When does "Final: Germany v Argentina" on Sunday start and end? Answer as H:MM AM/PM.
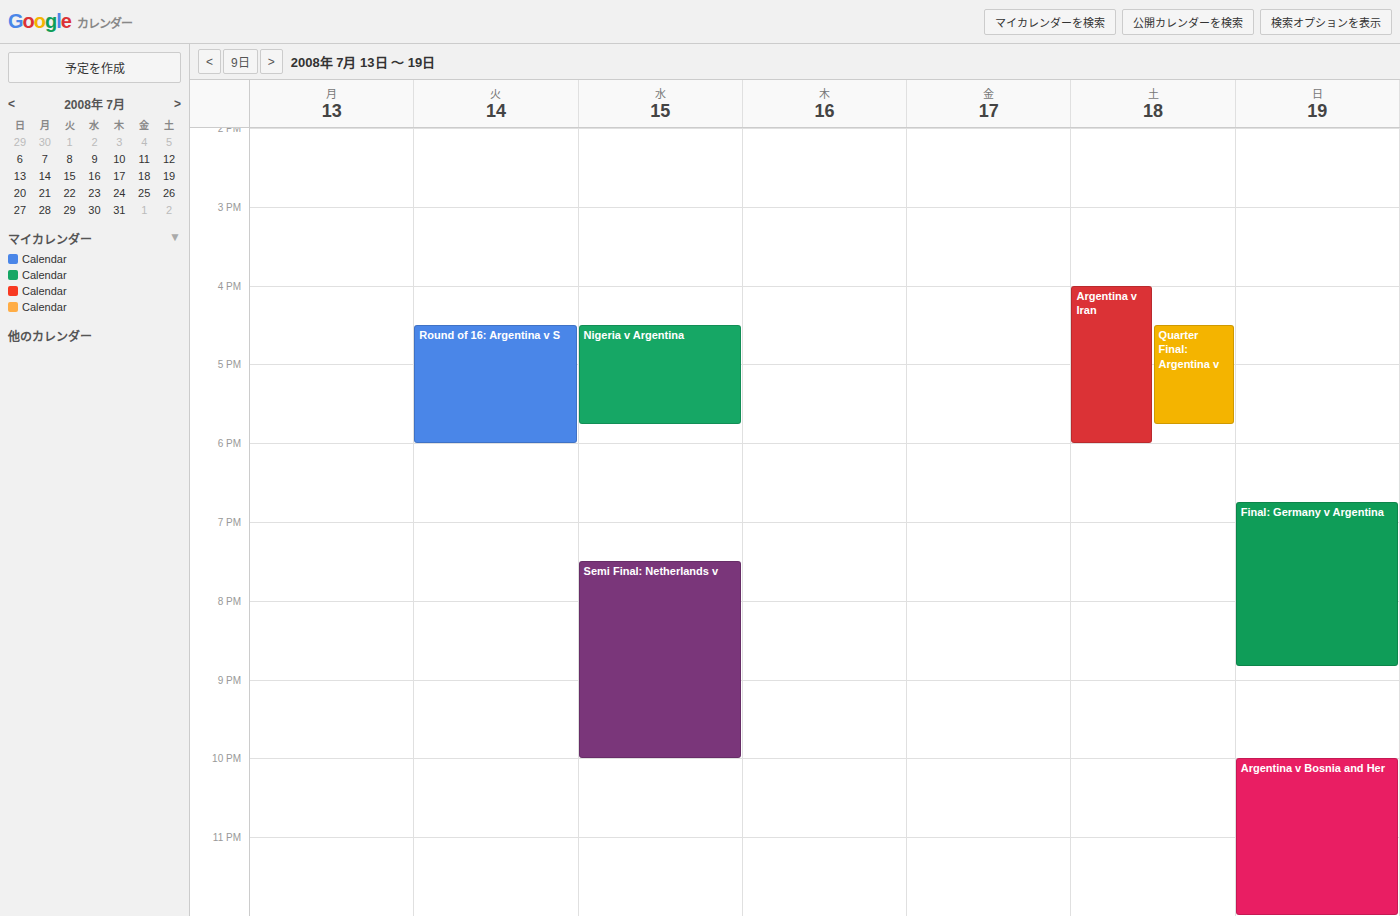
6:45 PM to 8:50 PM